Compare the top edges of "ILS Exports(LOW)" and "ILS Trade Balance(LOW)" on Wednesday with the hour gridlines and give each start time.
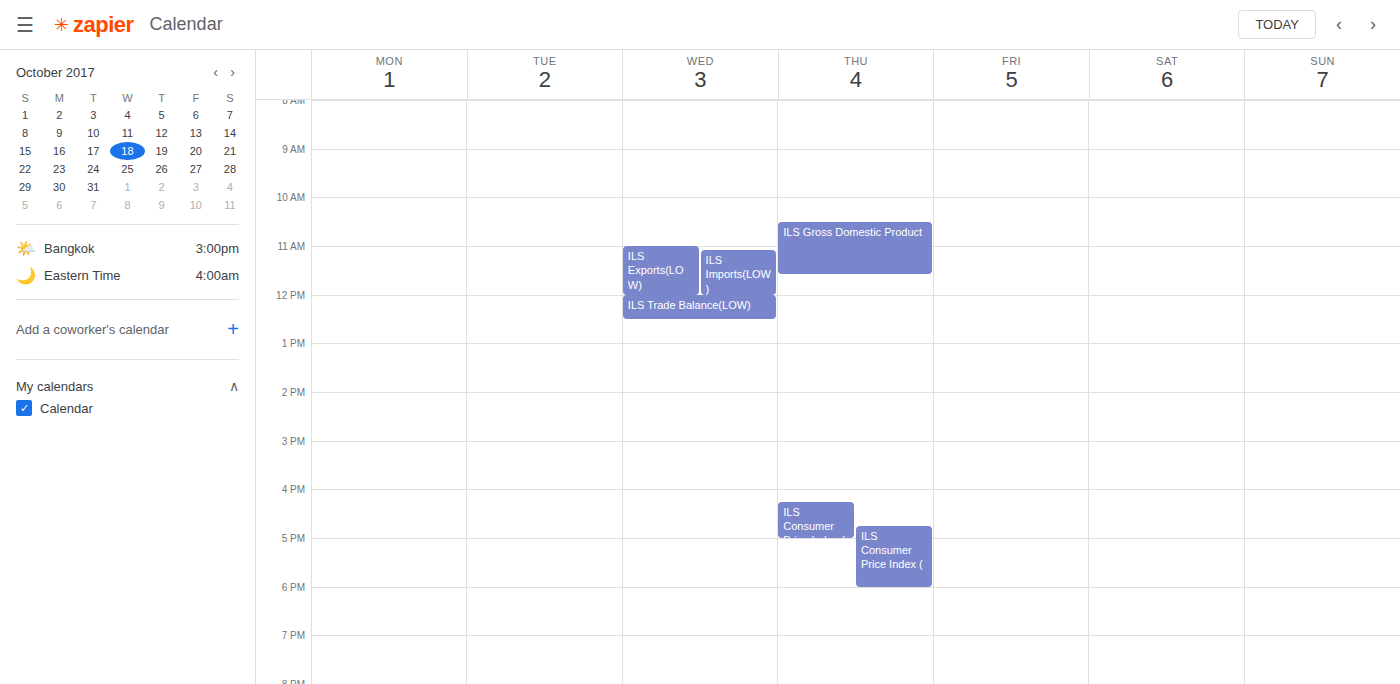
"ILS Exports(LOW)": 11:00 AM, exactly on the 11 AM line. "ILS Trade Balance(LOW)": 12:00 PM, exactly on the 12 PM line.